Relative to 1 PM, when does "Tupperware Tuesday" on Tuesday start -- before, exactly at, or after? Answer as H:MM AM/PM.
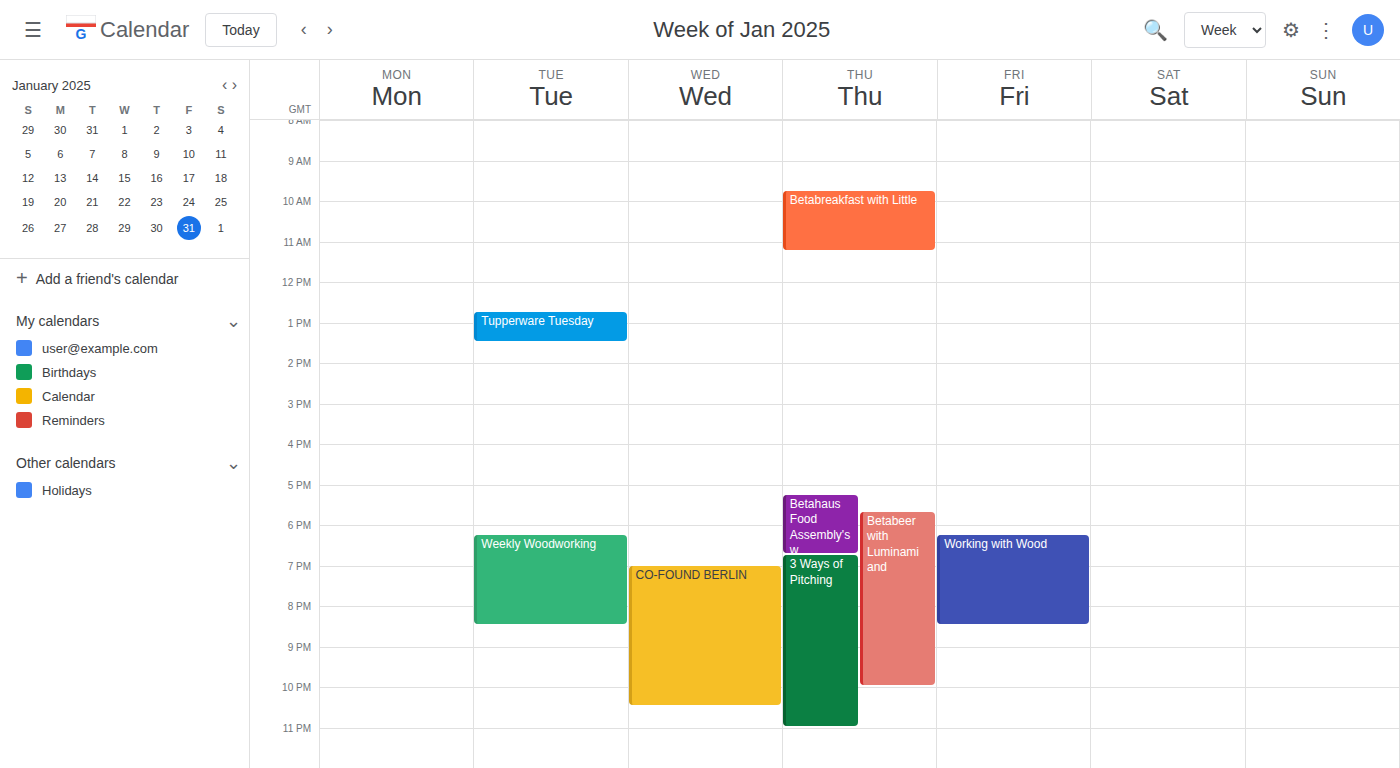
12:45 PM -- before 1 PM, 15 minutes above the 1 PM line.